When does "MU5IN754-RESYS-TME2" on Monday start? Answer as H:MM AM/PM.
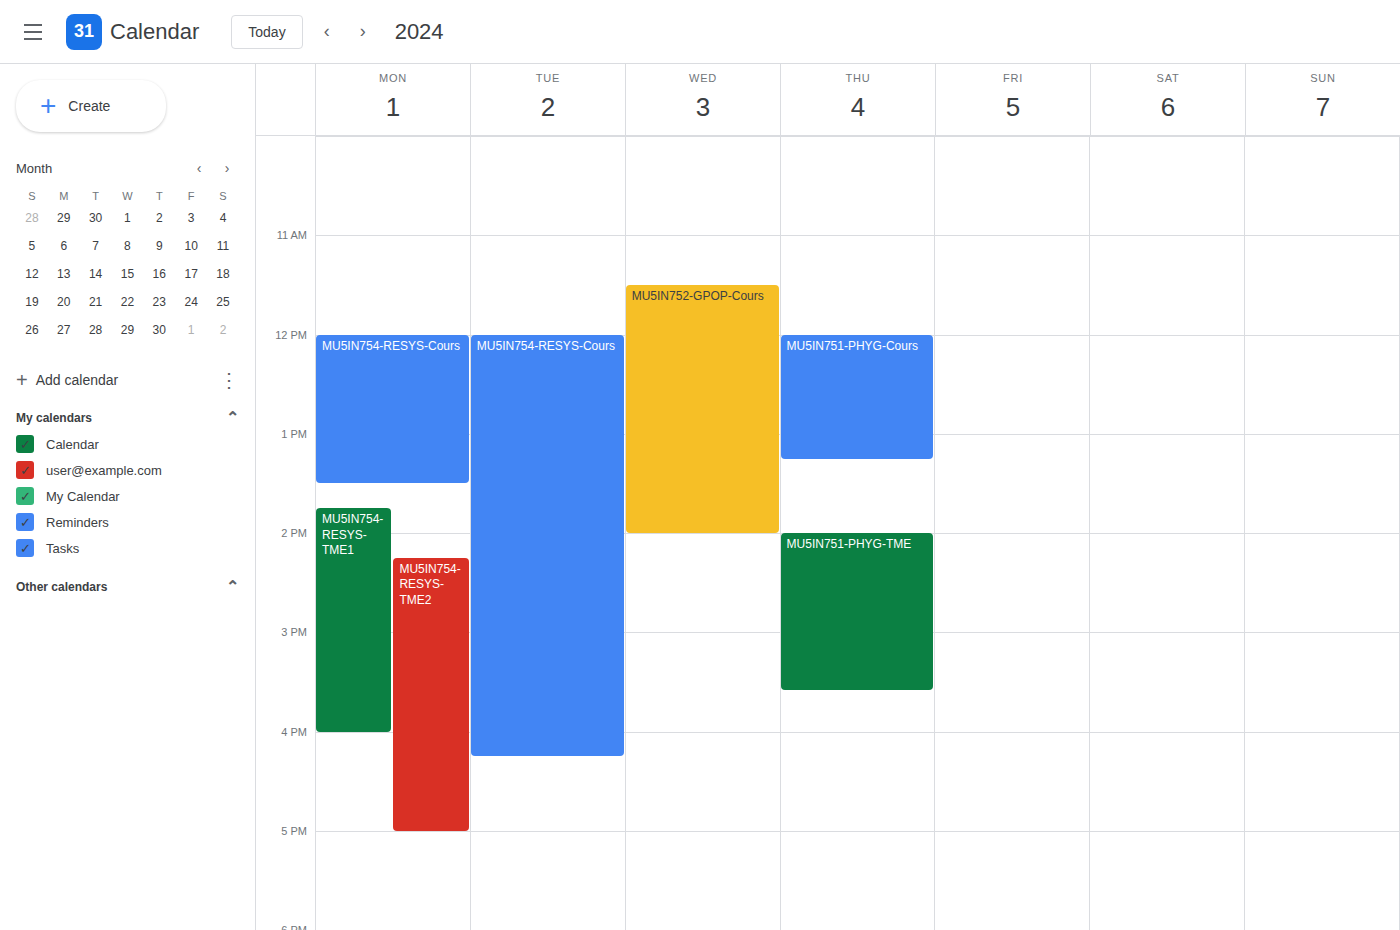
2:15 PM